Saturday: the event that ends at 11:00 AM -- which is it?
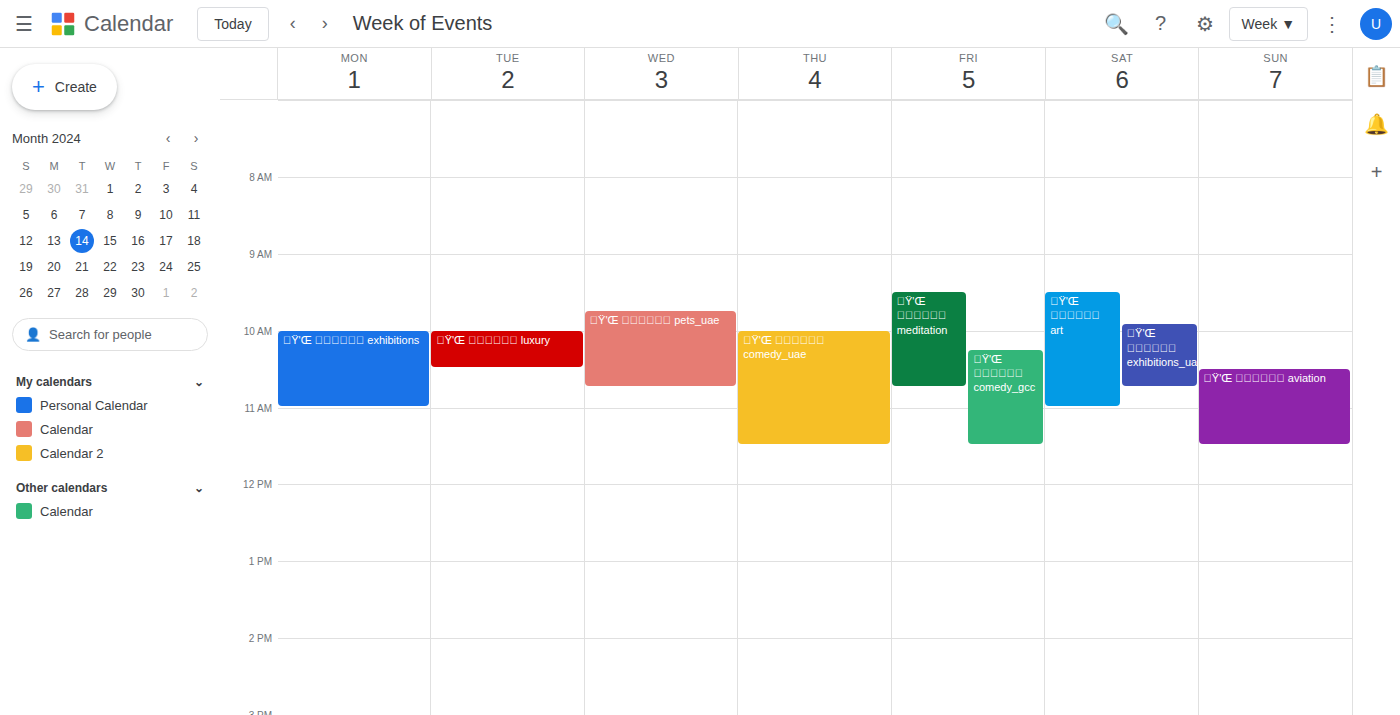
"๐Ÿ'Œ ุญุฏุซ art"